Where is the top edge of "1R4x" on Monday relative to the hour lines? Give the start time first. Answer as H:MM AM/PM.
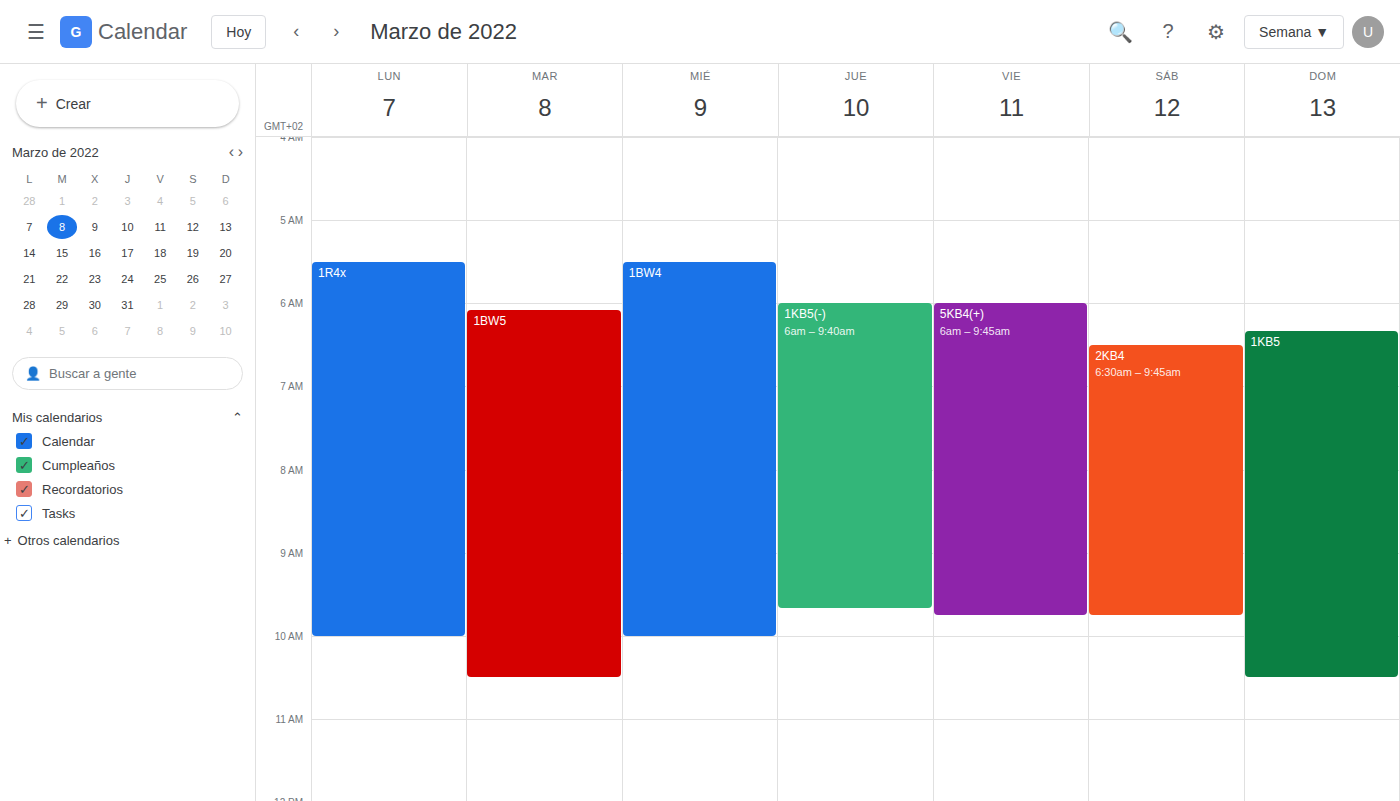
5:30 AM -- halfway between the 5 AM and 6 AM lines.